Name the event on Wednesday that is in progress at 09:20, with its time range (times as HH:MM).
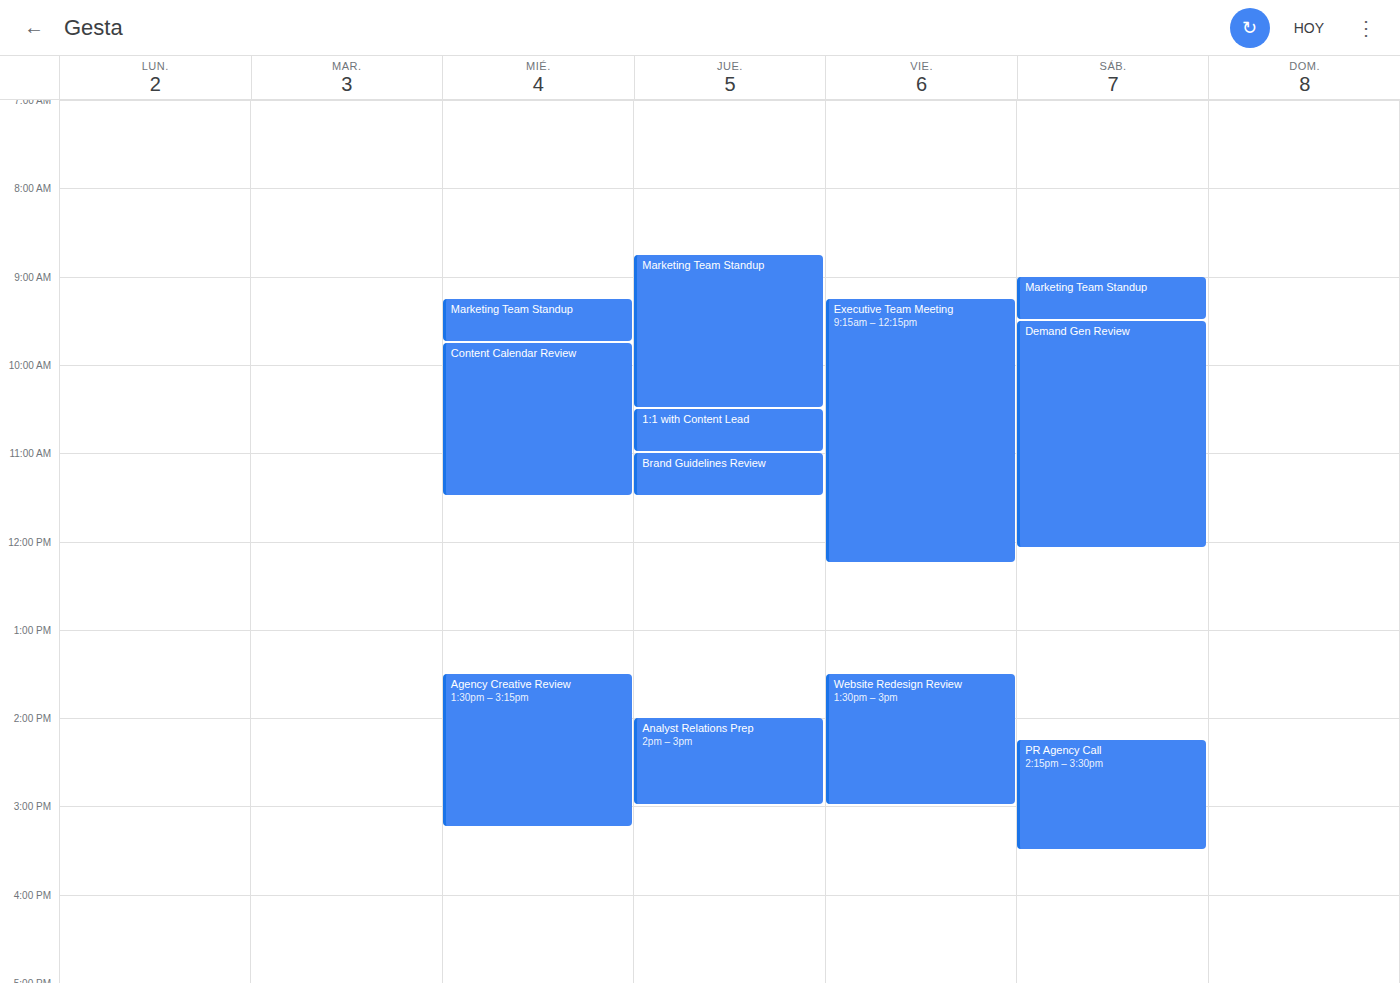
"Marketing Team Standup", 09:15 to 09:45